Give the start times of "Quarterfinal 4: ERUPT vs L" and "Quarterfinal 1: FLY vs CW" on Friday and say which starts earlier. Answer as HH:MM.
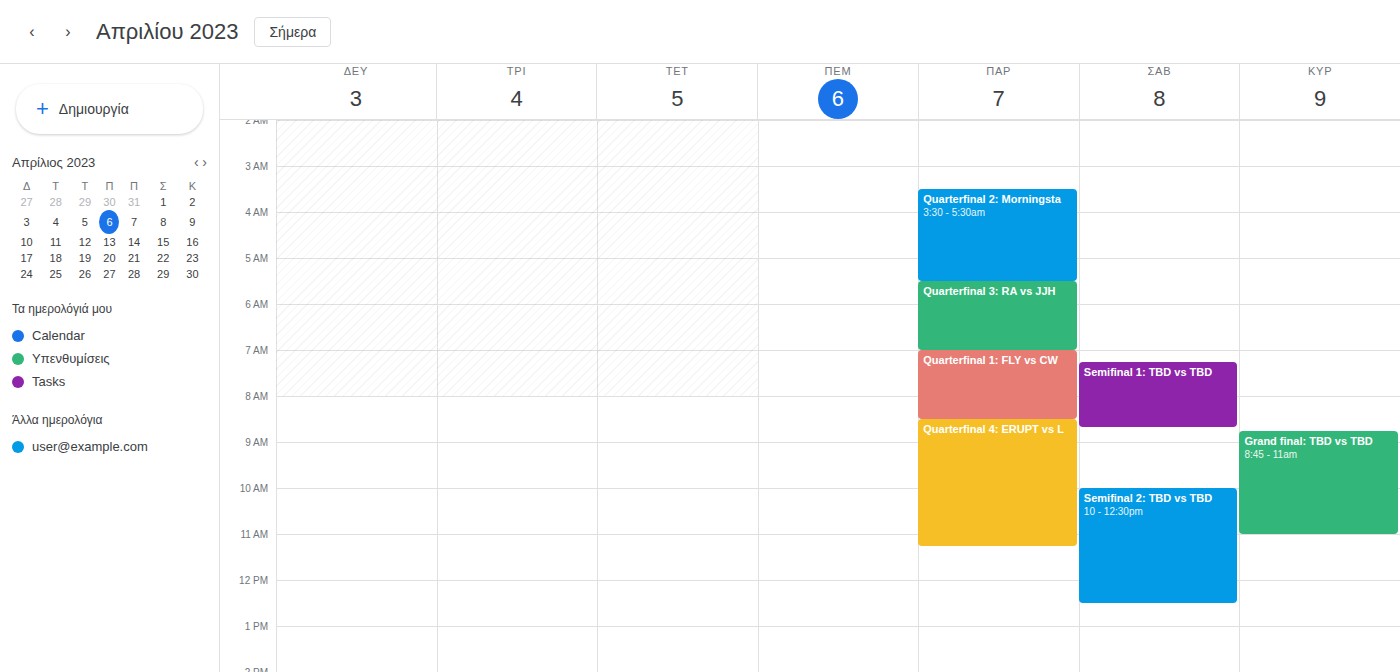
"Quarterfinal 1: FLY vs CW" 07:00; "Quarterfinal 4: ERUPT vs L" 08:30.